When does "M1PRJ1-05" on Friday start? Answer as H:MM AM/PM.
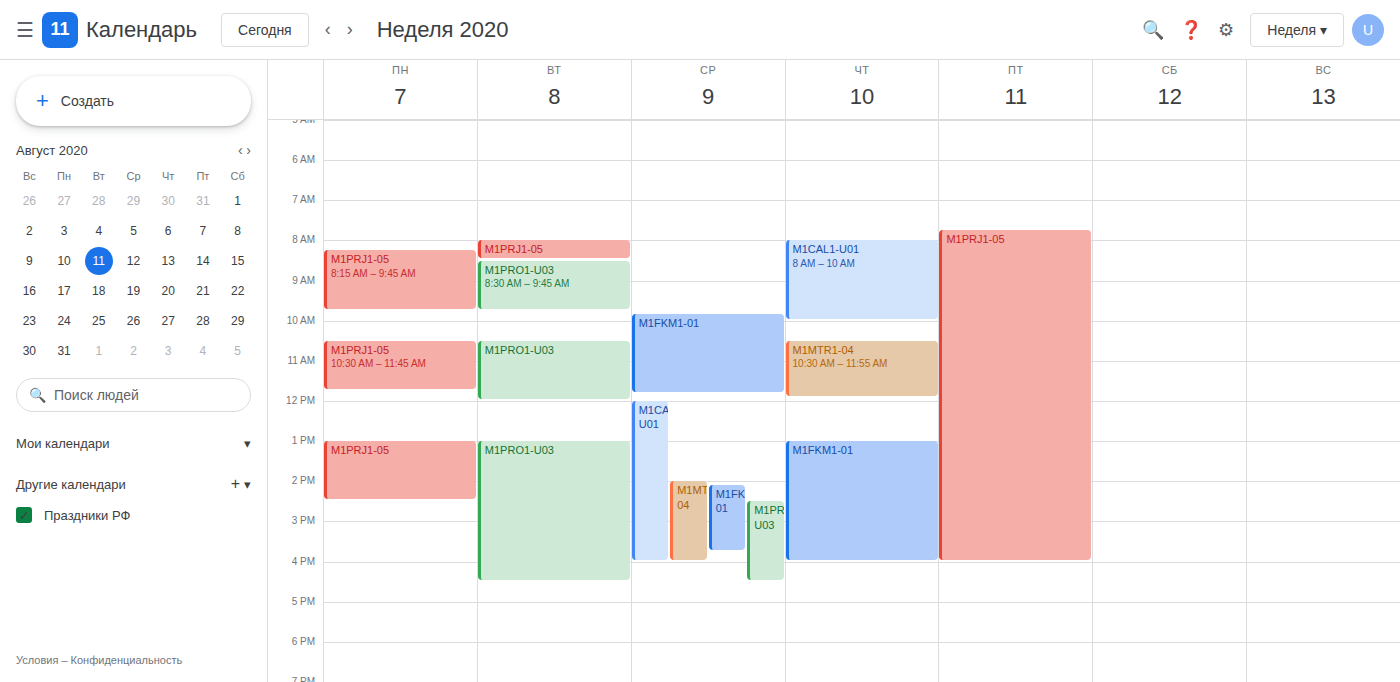
7:45 AM